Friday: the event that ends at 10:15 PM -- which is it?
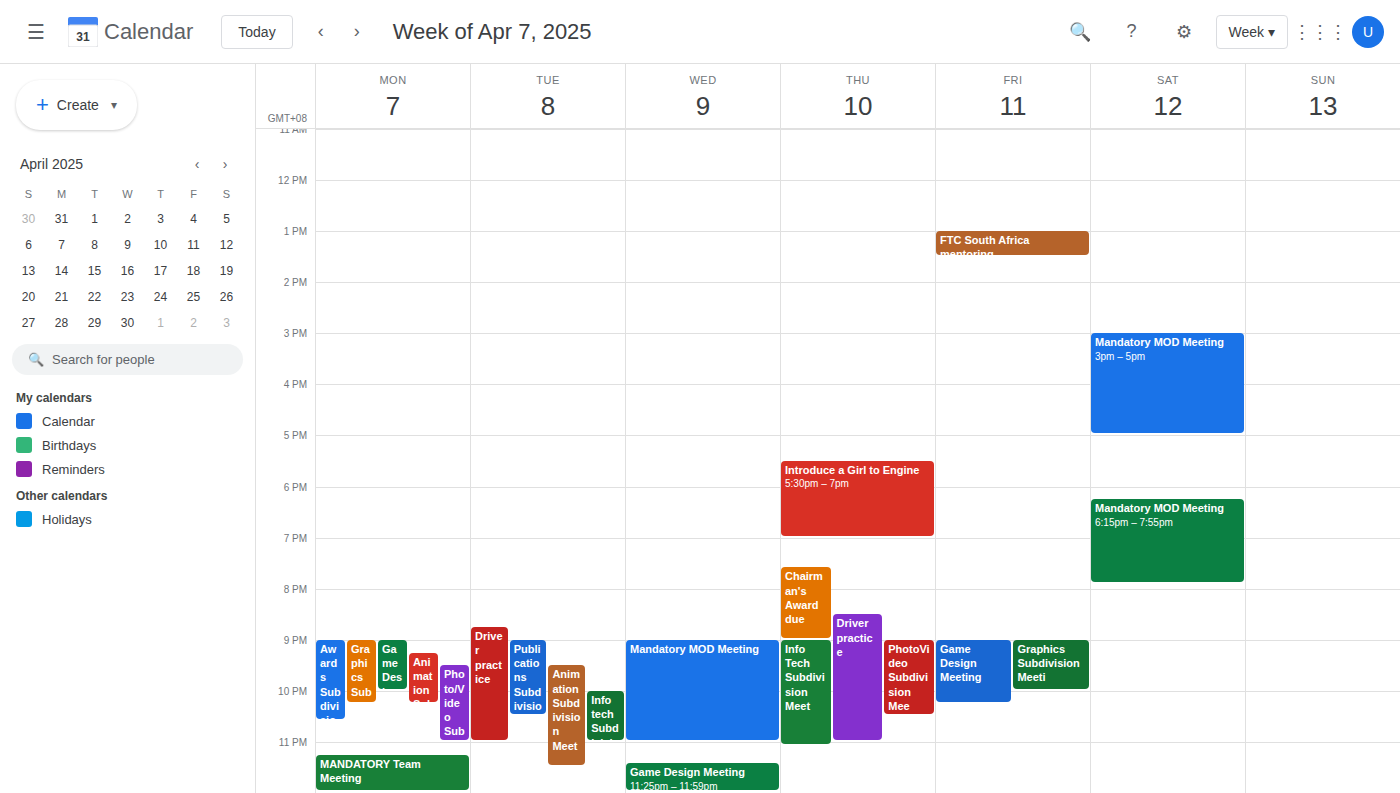
"Game Design Meeting"